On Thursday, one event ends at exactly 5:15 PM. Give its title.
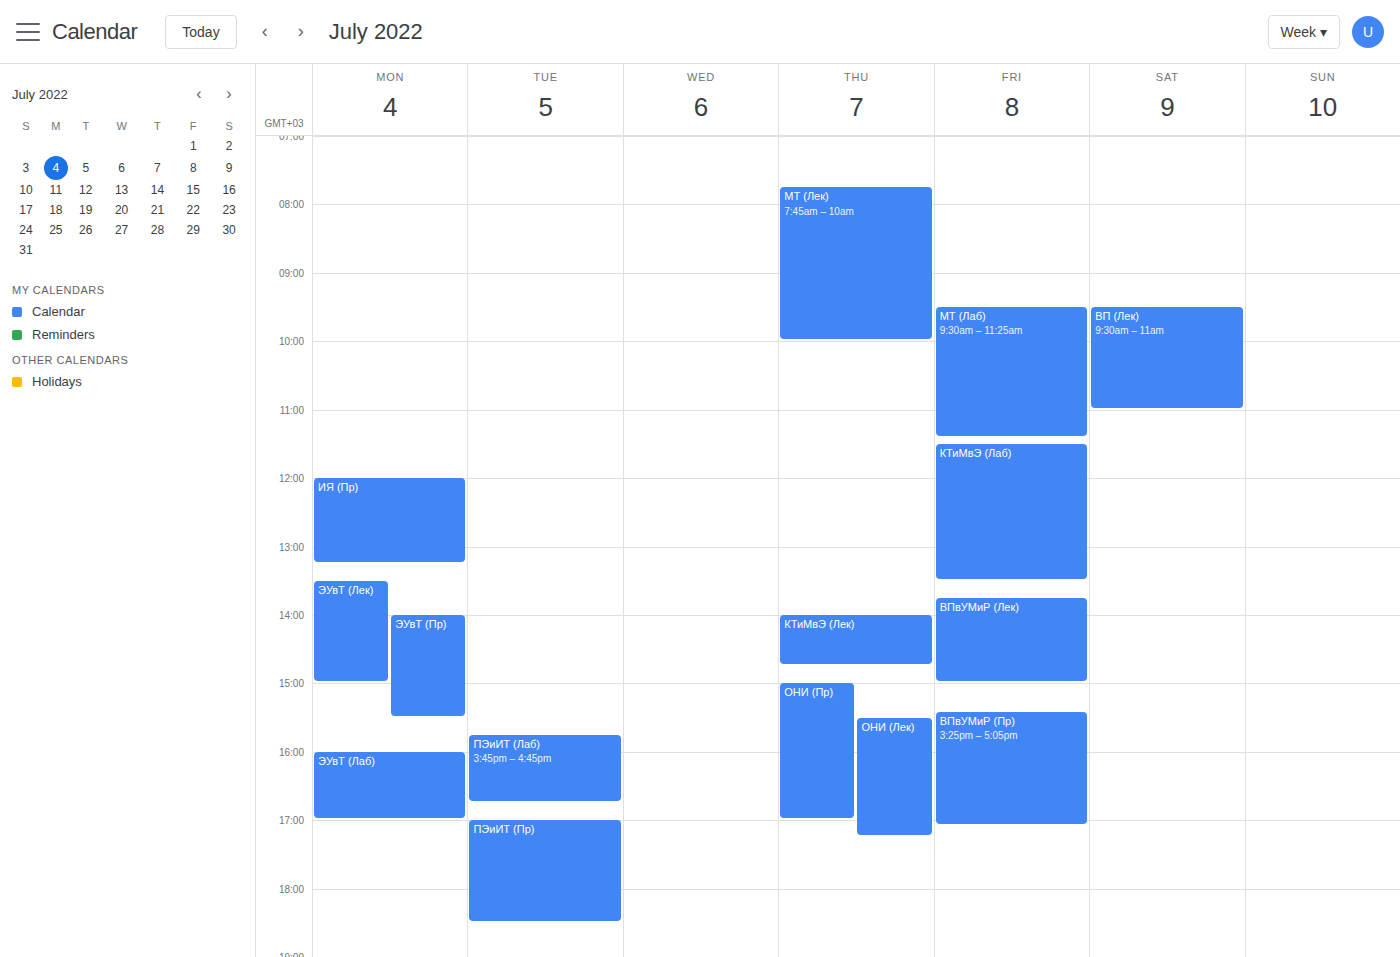
"ОНИ (Лек)"